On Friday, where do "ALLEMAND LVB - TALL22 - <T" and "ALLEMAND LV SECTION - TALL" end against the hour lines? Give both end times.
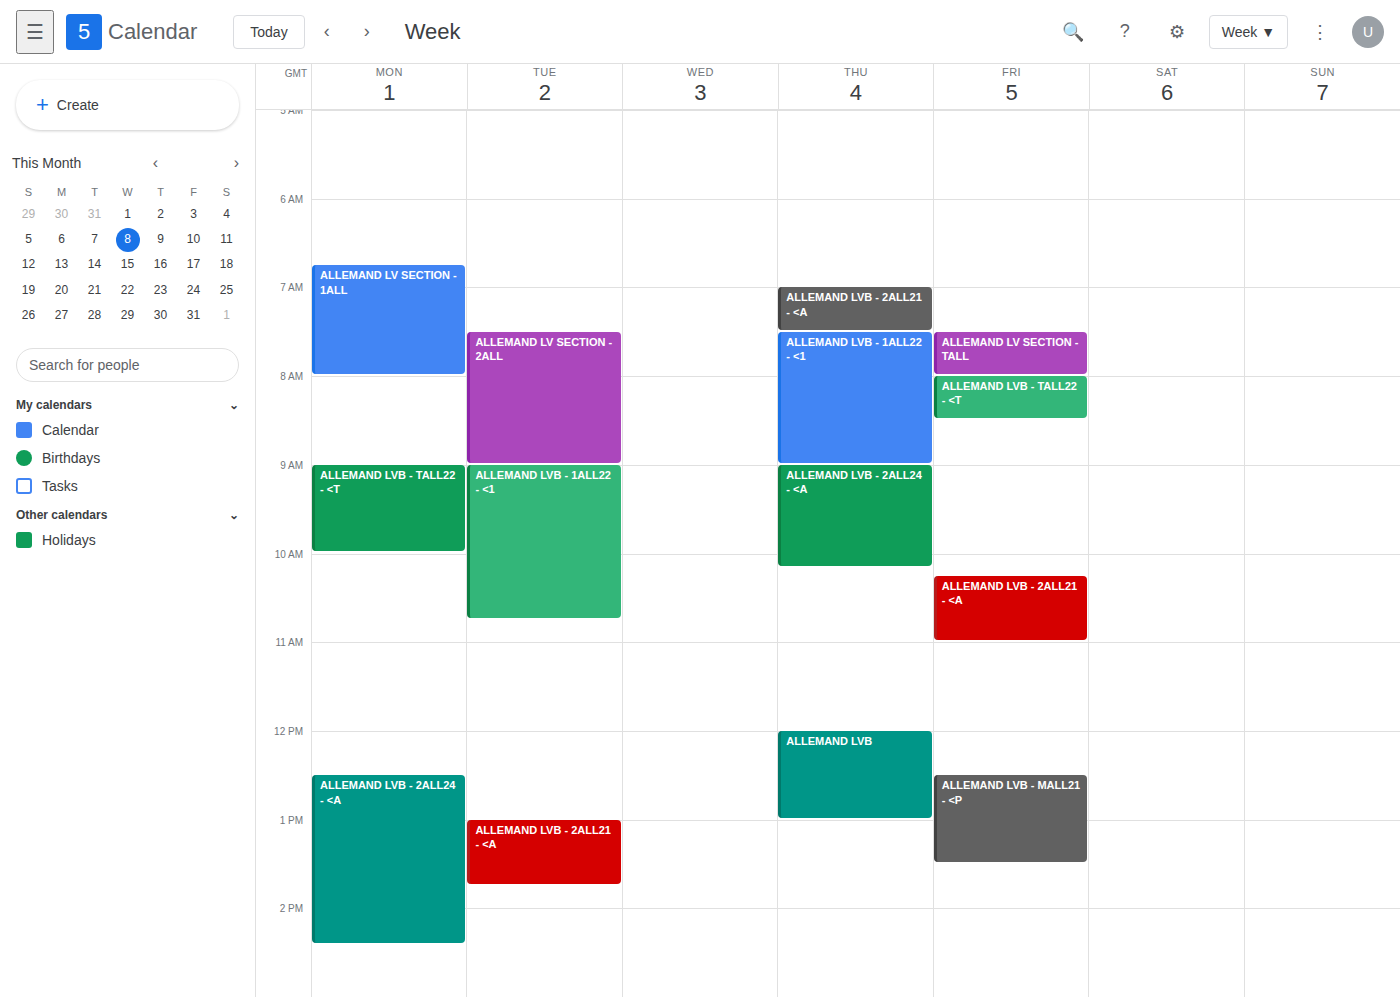
"ALLEMAND LVB - TALL22 - <T": 8:30 AM, halfway between the 8 AM and 9 AM lines. "ALLEMAND LV SECTION - TALL": 8:00 AM, exactly on the 8 AM line.